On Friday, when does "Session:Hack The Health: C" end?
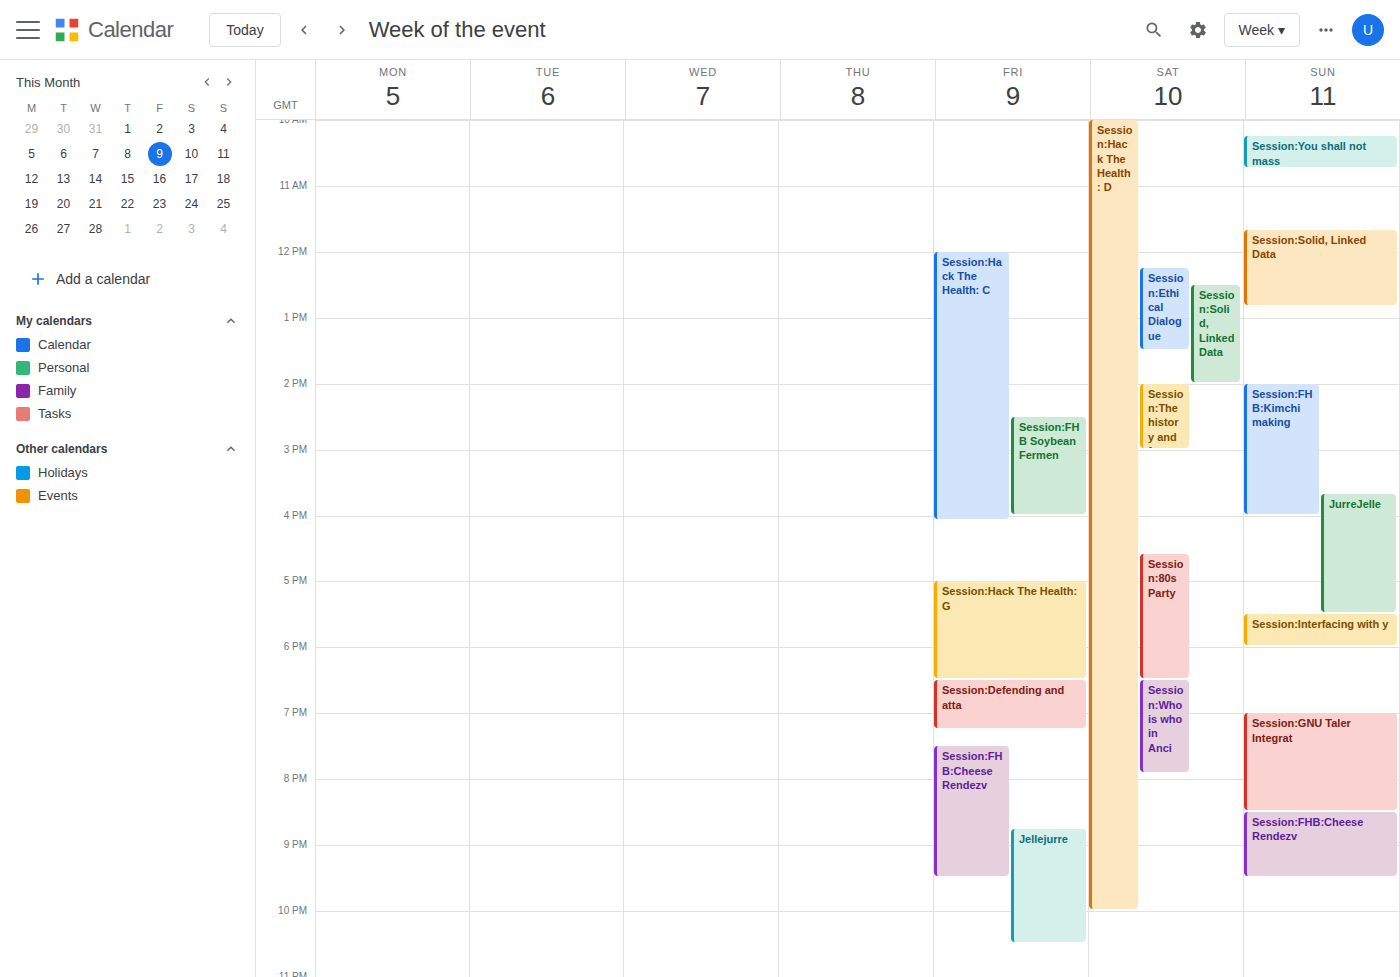
4:05 PM